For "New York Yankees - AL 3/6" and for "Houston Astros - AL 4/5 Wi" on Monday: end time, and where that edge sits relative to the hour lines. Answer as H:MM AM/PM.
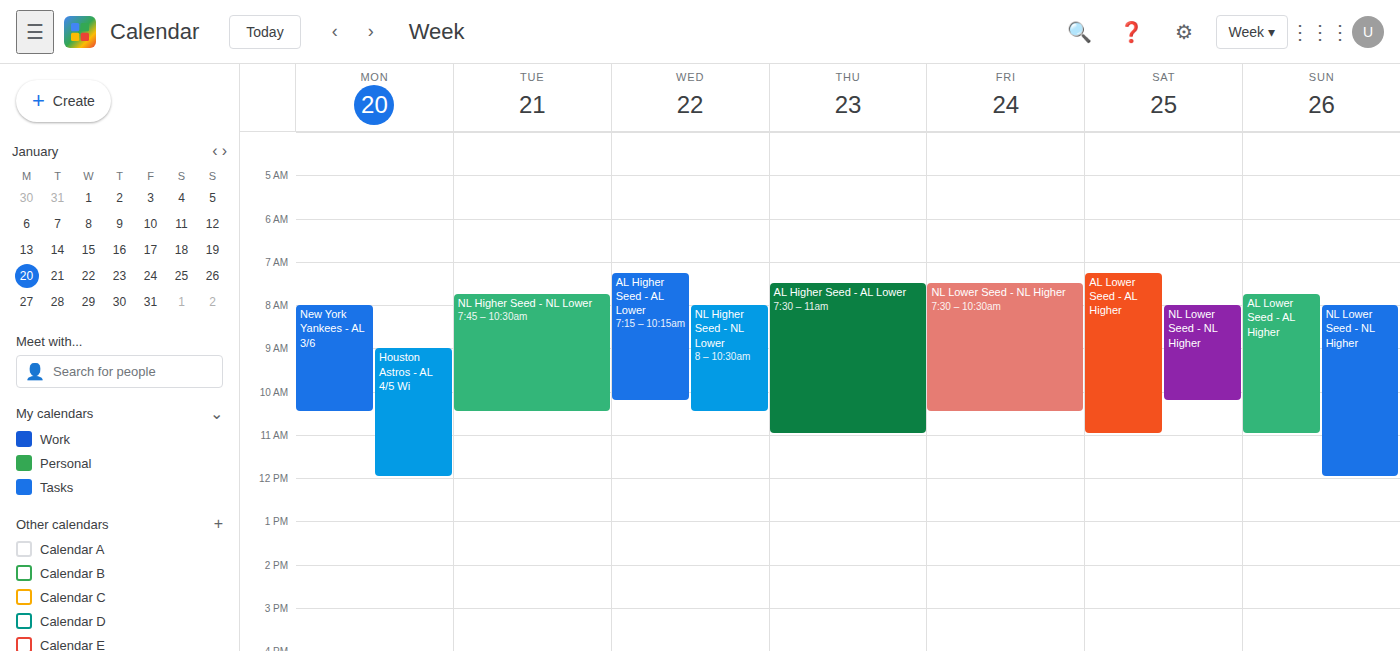
"New York Yankees - AL 3/6": 10:30 AM, halfway between the 10 AM and 11 AM lines. "Houston Astros - AL 4/5 Wi": 12:00 PM, exactly on the 12 PM line.